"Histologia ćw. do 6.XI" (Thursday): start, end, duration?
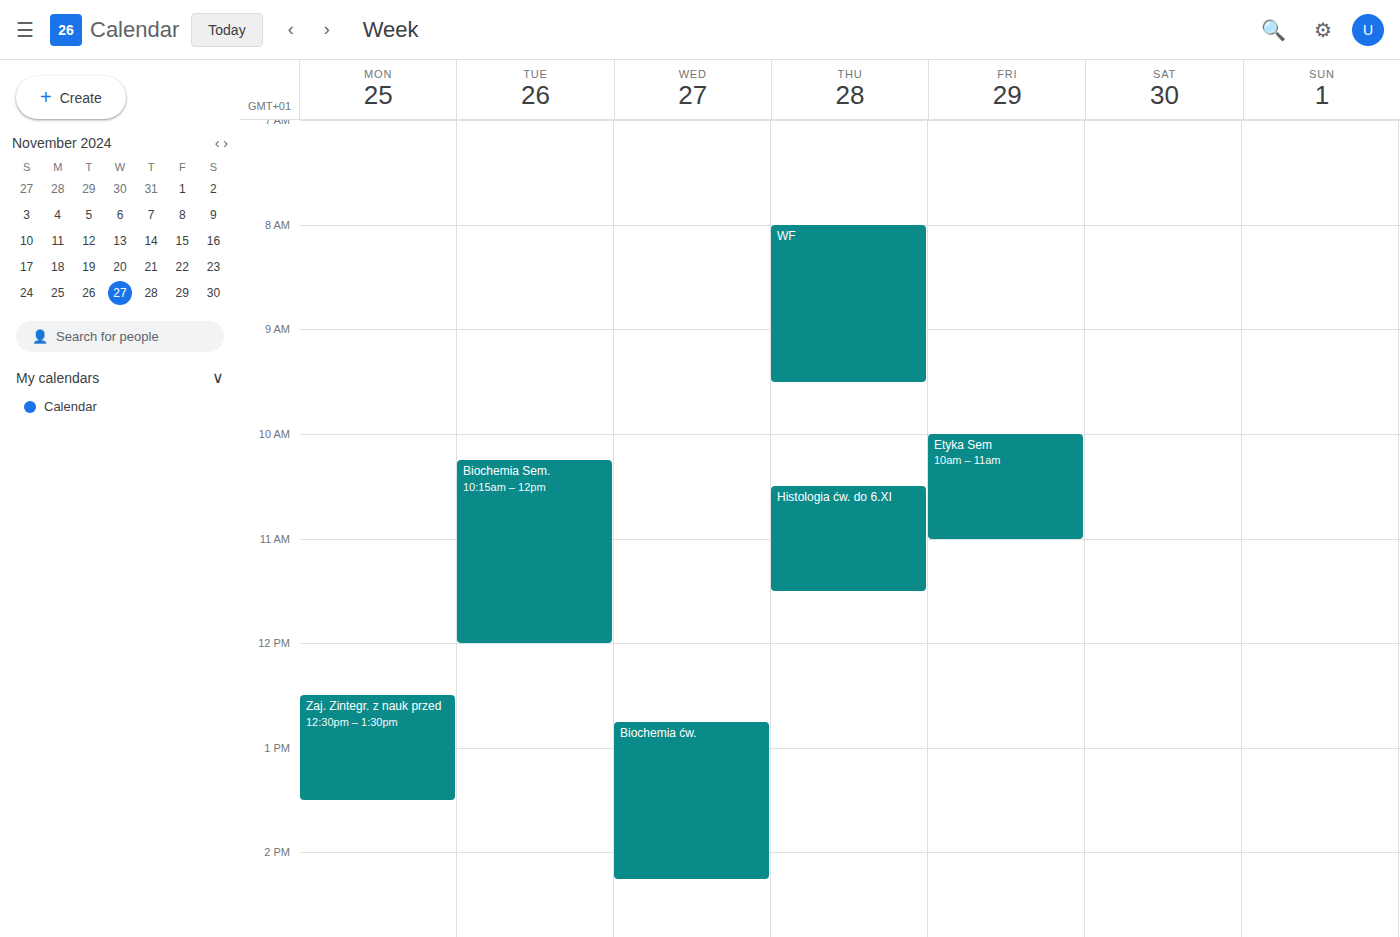
10:30 to 11:30, 1 hour